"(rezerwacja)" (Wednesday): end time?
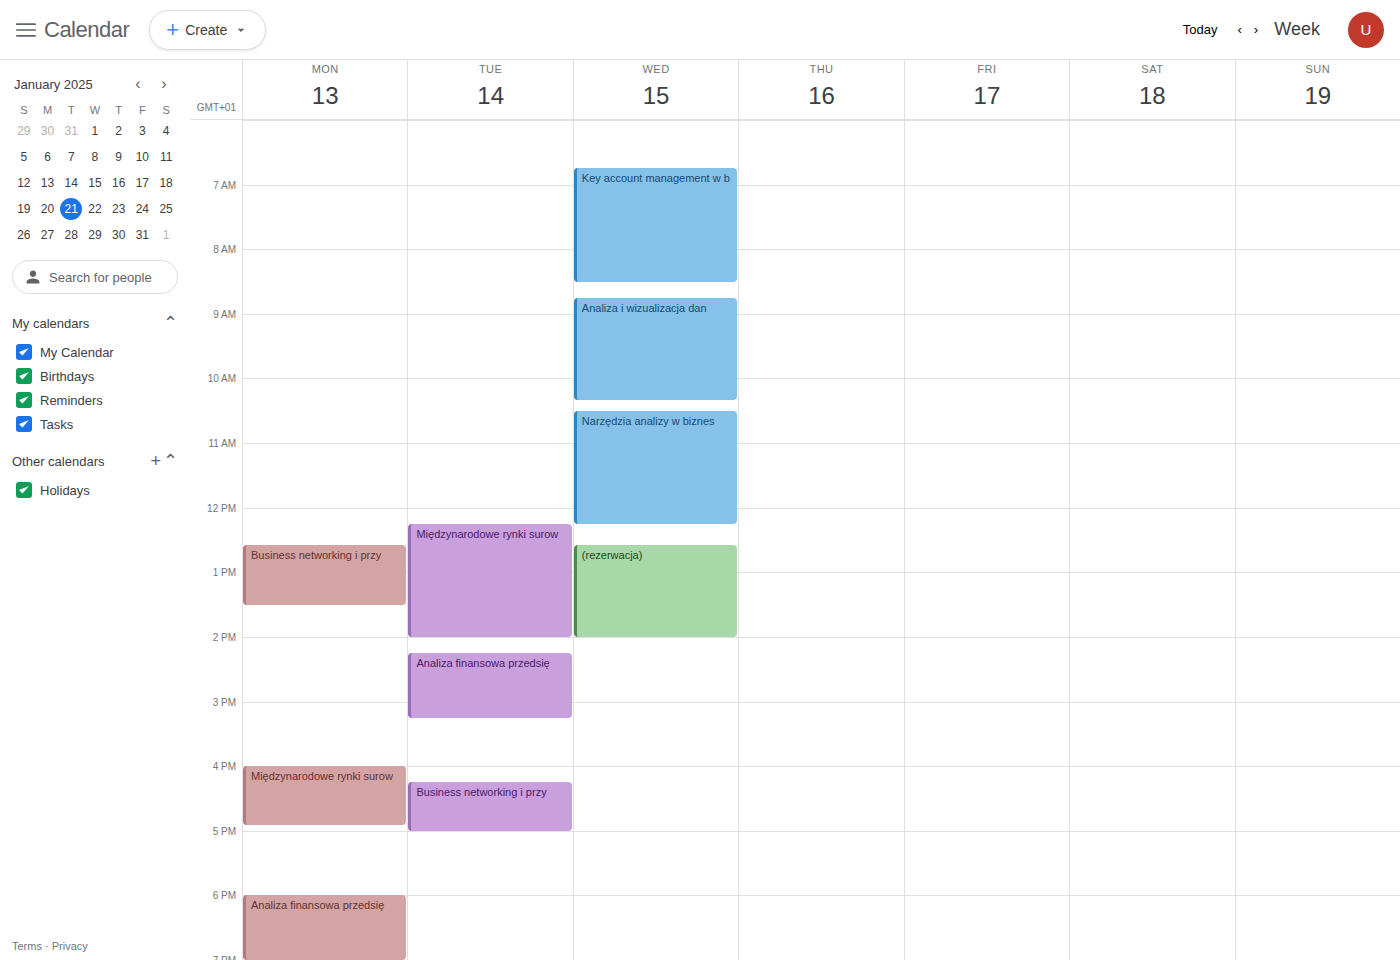
2:00 PM